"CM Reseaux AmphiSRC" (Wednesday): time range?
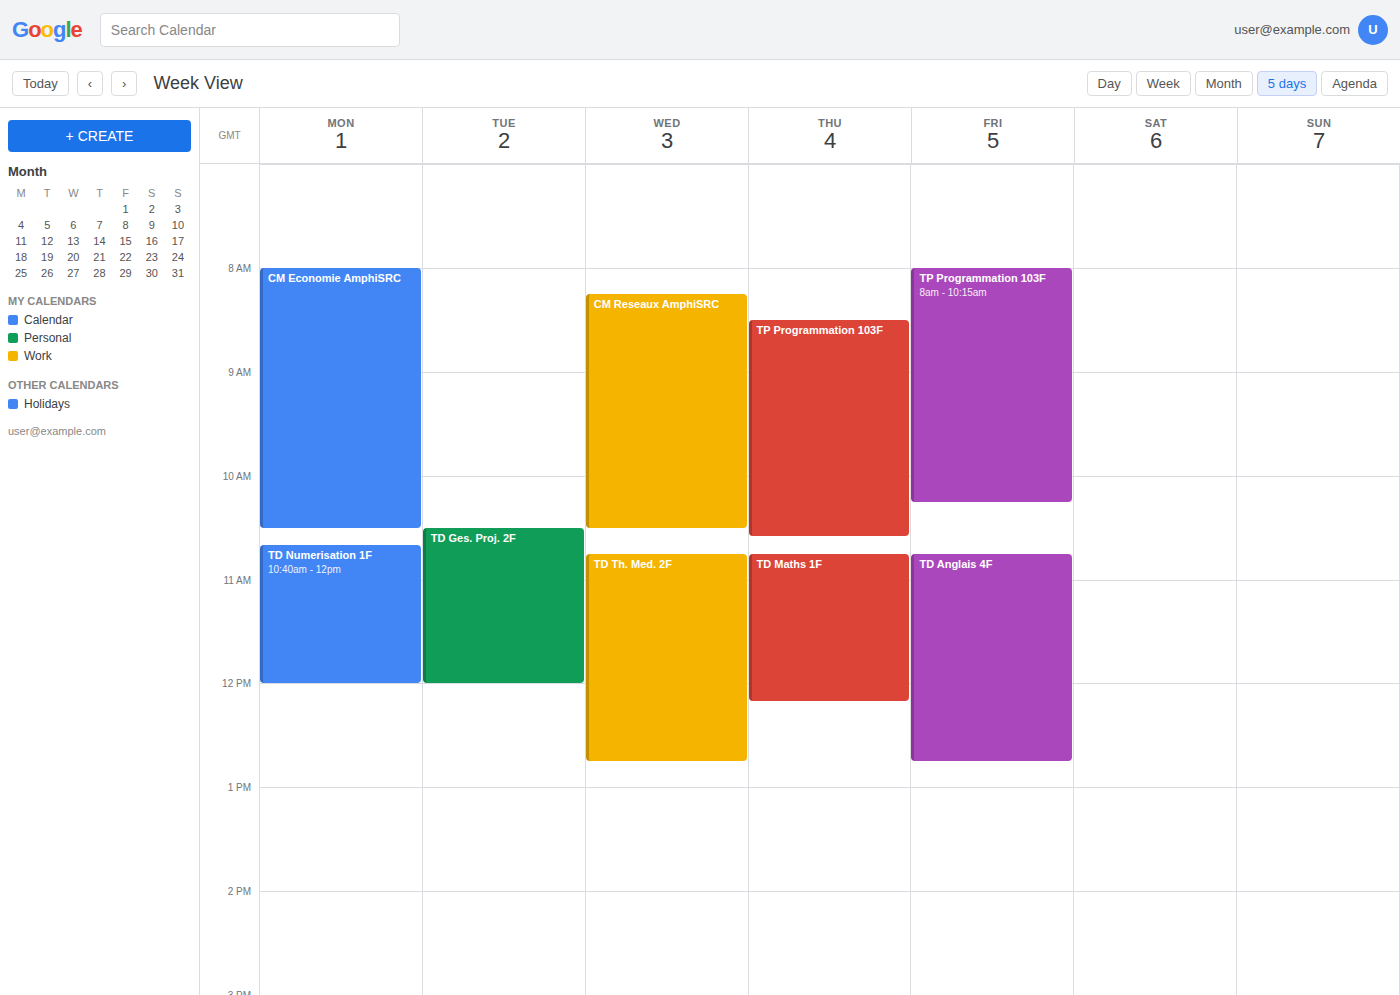
08:15 to 10:30